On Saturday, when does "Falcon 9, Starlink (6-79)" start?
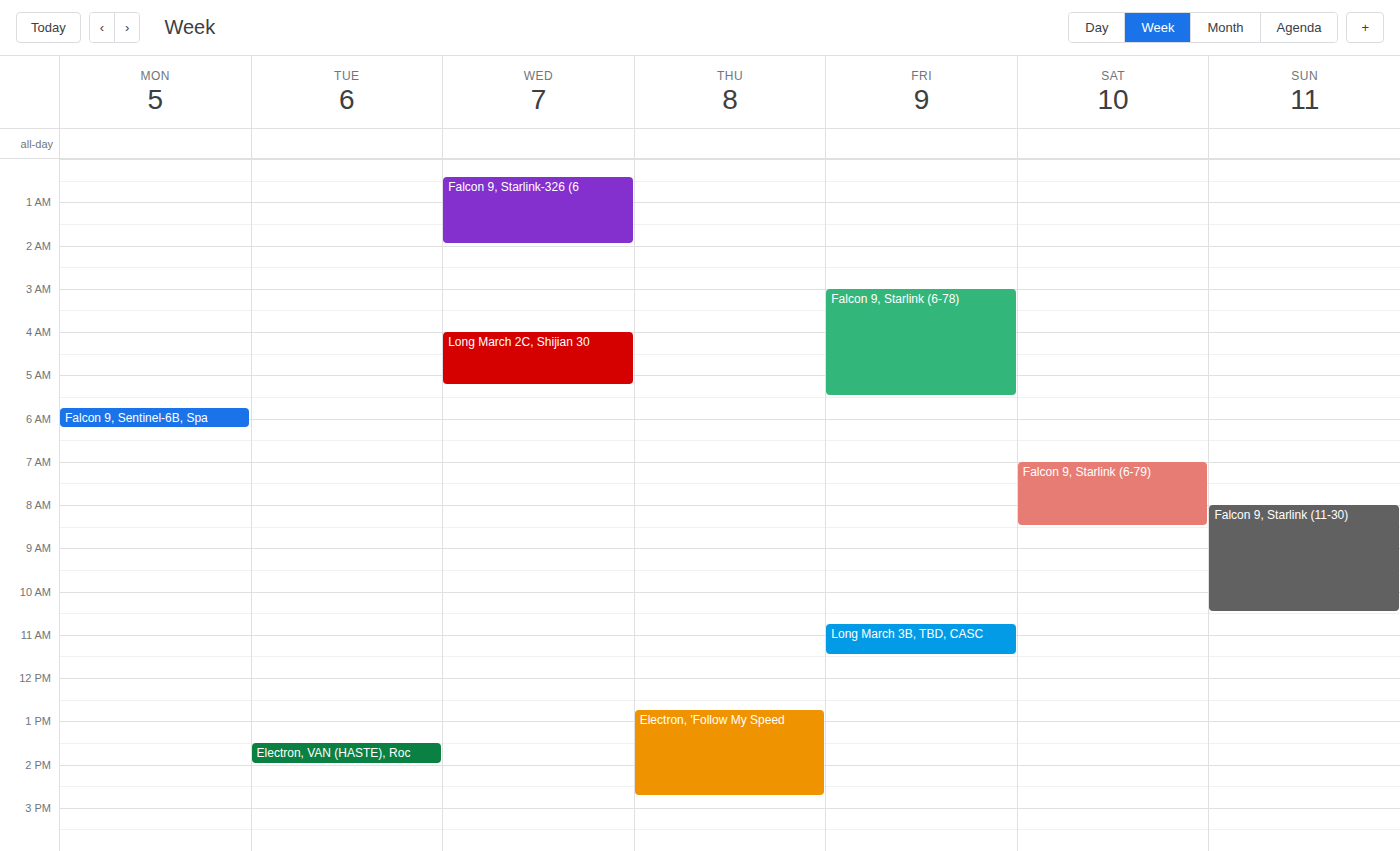
7:00 AM